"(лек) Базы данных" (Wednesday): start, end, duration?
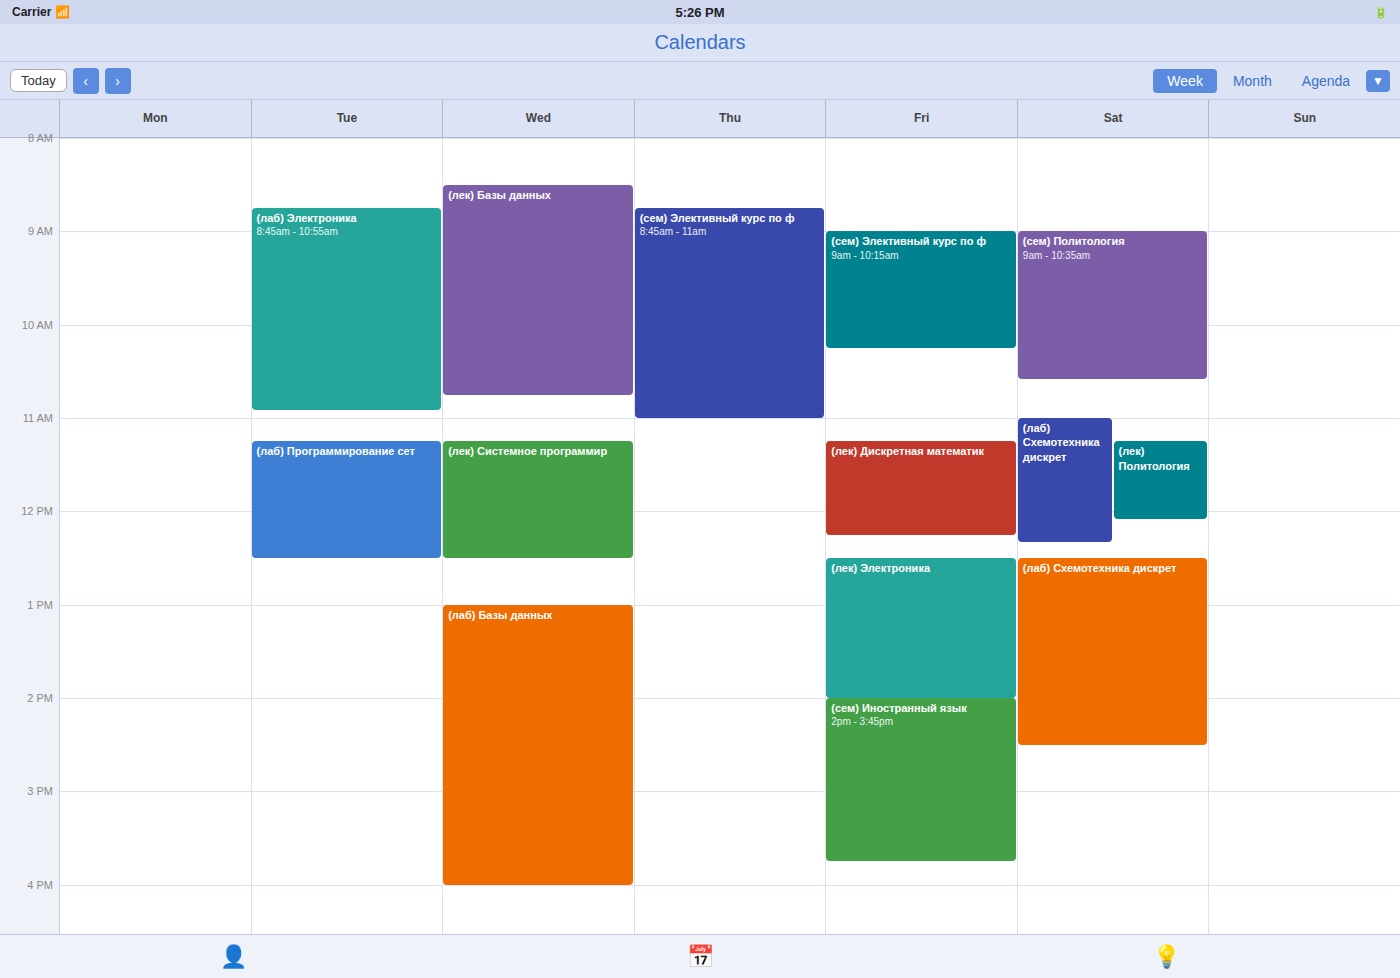
8:30 AM to 10:45 AM, 2 hours 15 minutes